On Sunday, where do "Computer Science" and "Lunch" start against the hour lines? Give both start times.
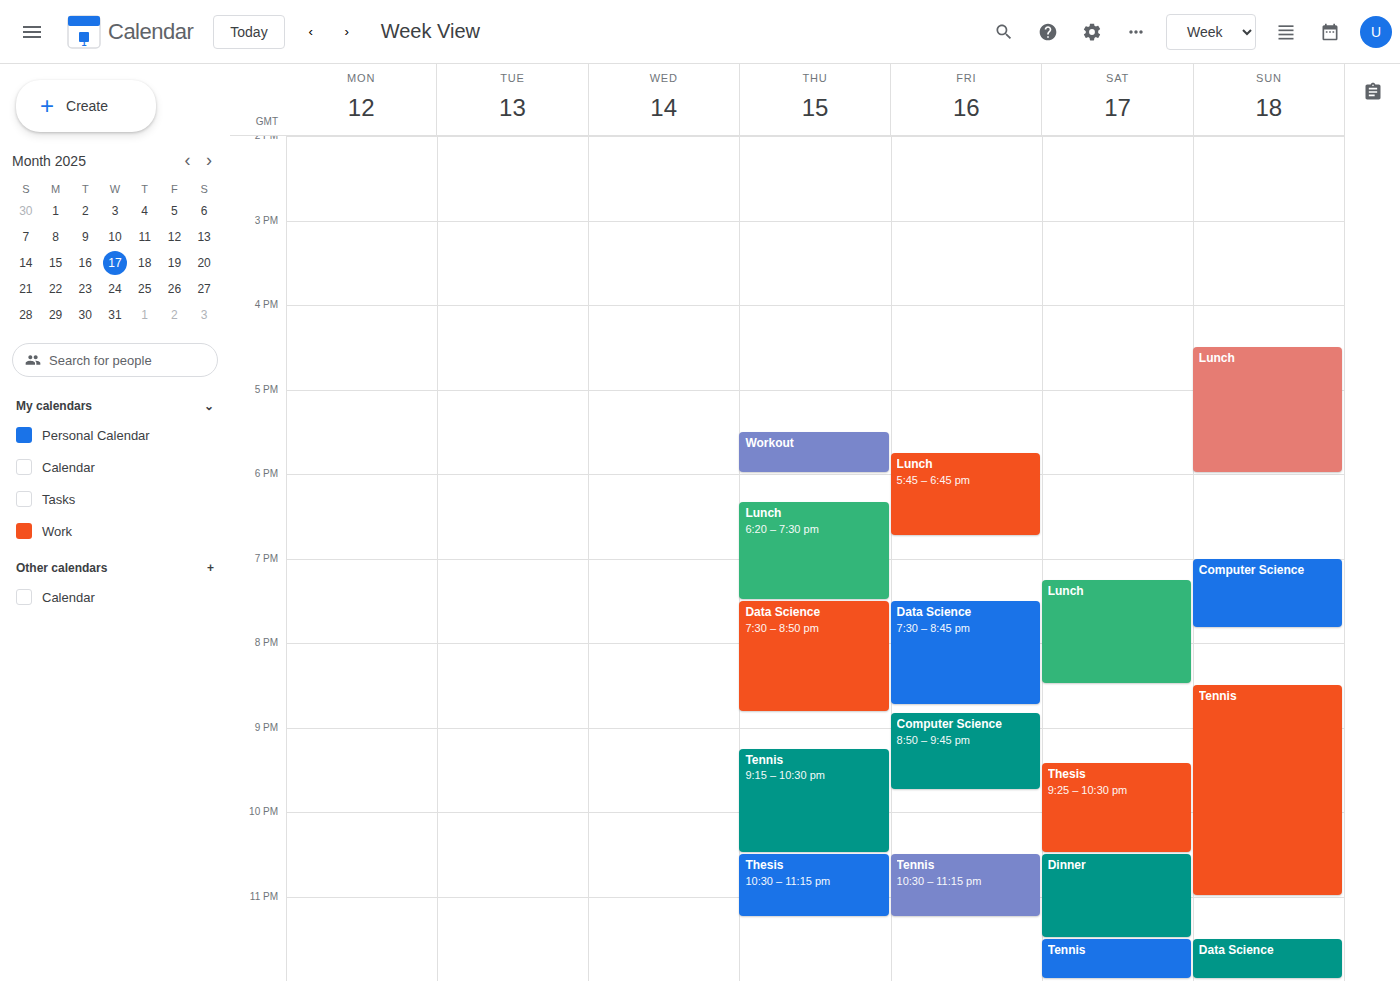
"Computer Science": 7:00 PM, exactly on the 7 PM line. "Lunch": 4:30 PM, halfway between the 4 PM and 5 PM lines.